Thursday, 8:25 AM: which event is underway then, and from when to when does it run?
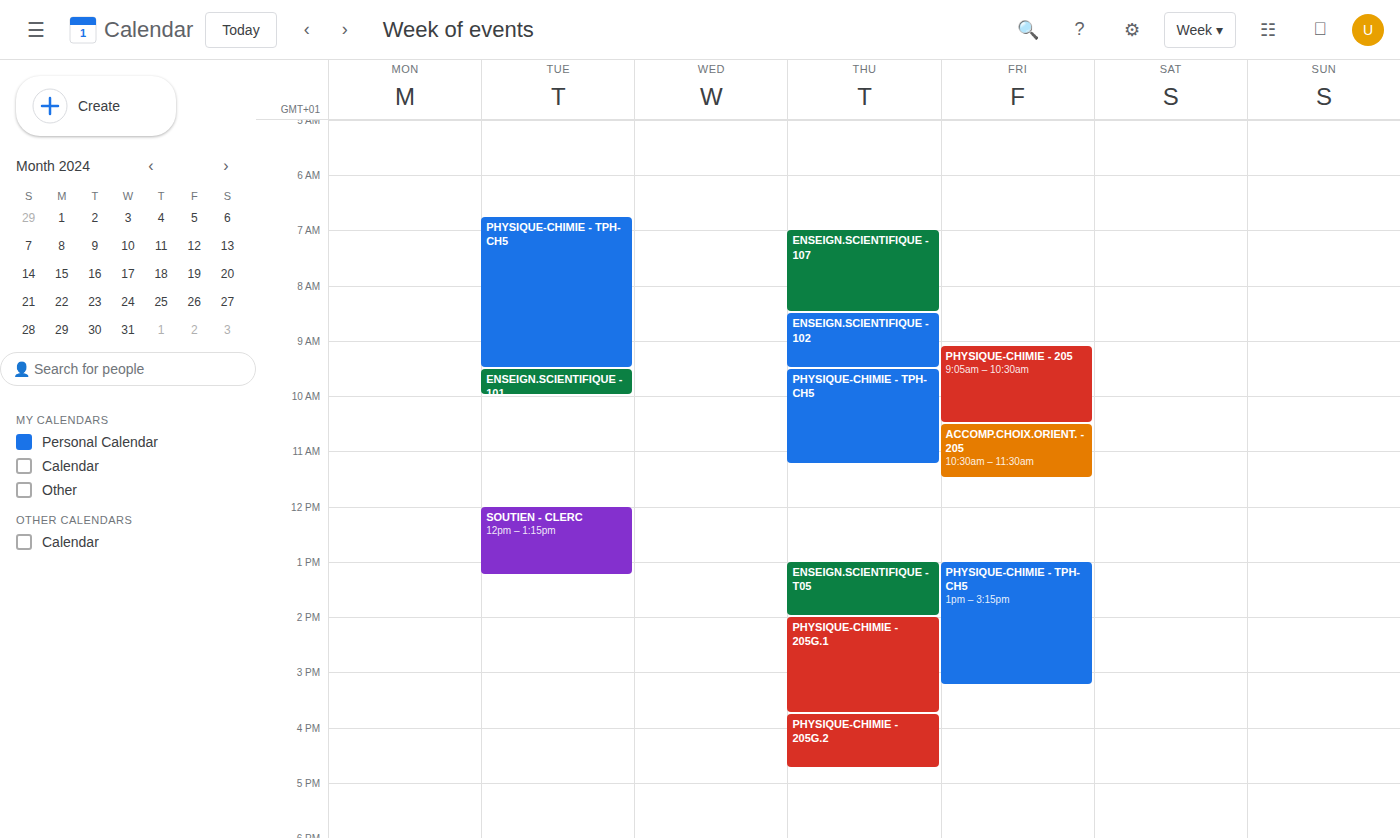
"ENSEIGN.SCIENTIFIQUE - 107", 7:00 AM to 8:30 AM